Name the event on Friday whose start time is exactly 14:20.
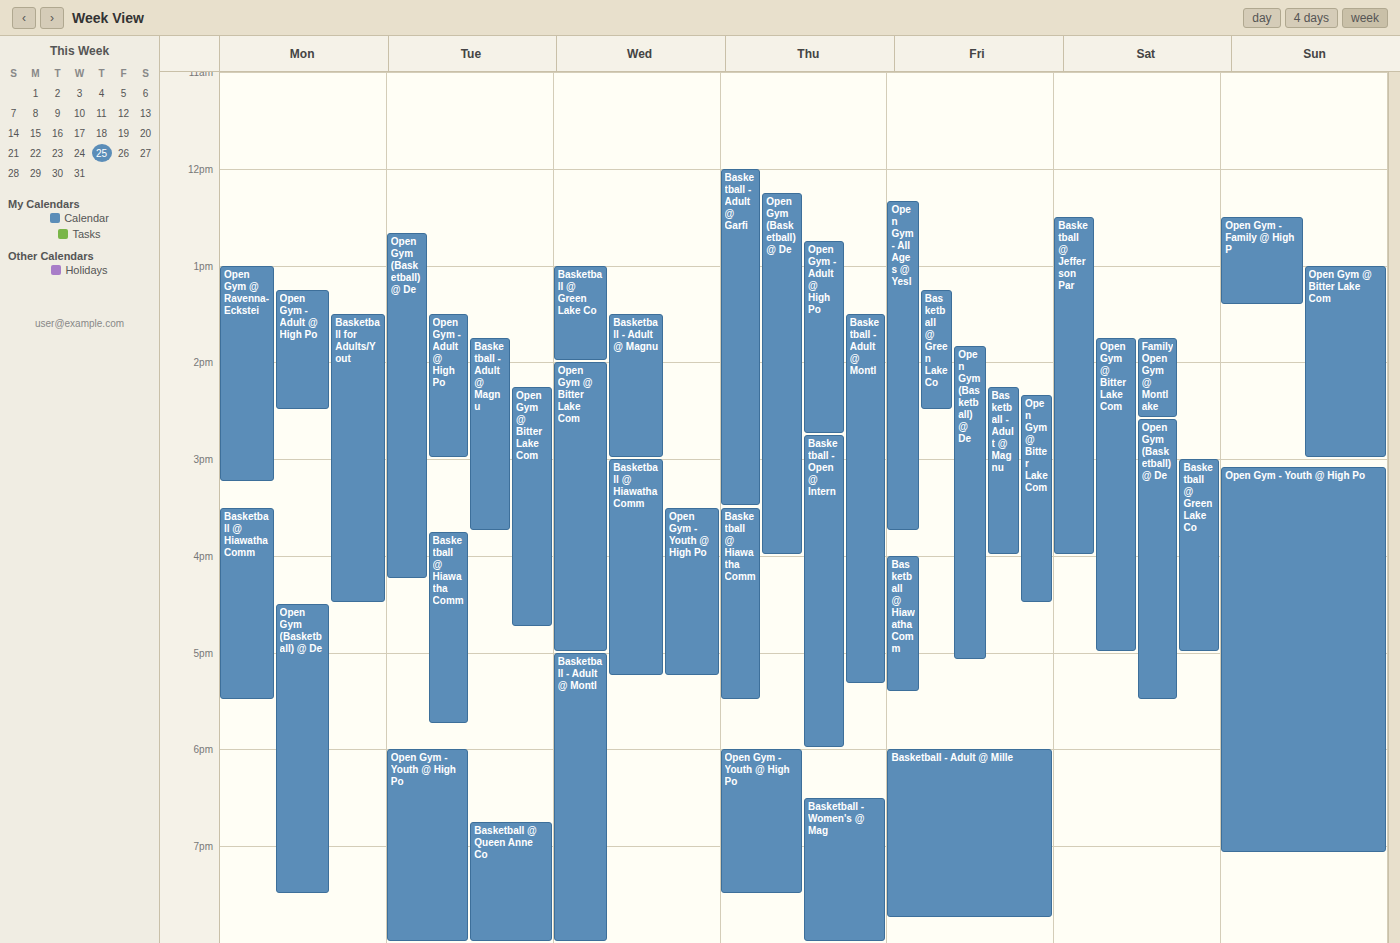
"Open Gym @ Bitter Lake Com"